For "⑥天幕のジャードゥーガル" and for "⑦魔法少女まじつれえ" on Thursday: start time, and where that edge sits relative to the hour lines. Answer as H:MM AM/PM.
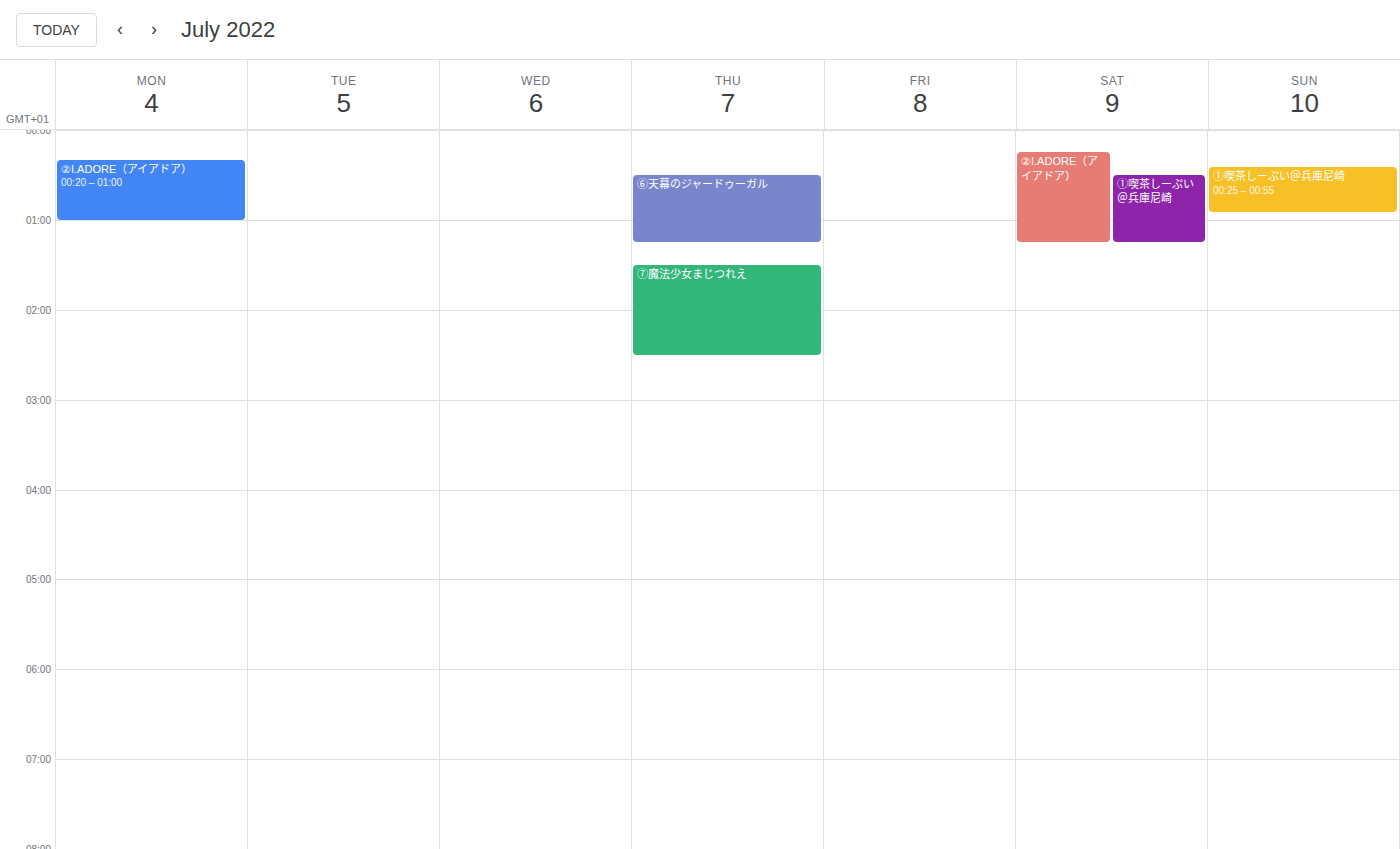
"⑥天幕のジャードゥーガル": 12:30 AM, halfway between the 12 AM and 1 AM lines. "⑦魔法少女まじつれえ": 1:30 AM, halfway between the 1 AM and 2 AM lines.